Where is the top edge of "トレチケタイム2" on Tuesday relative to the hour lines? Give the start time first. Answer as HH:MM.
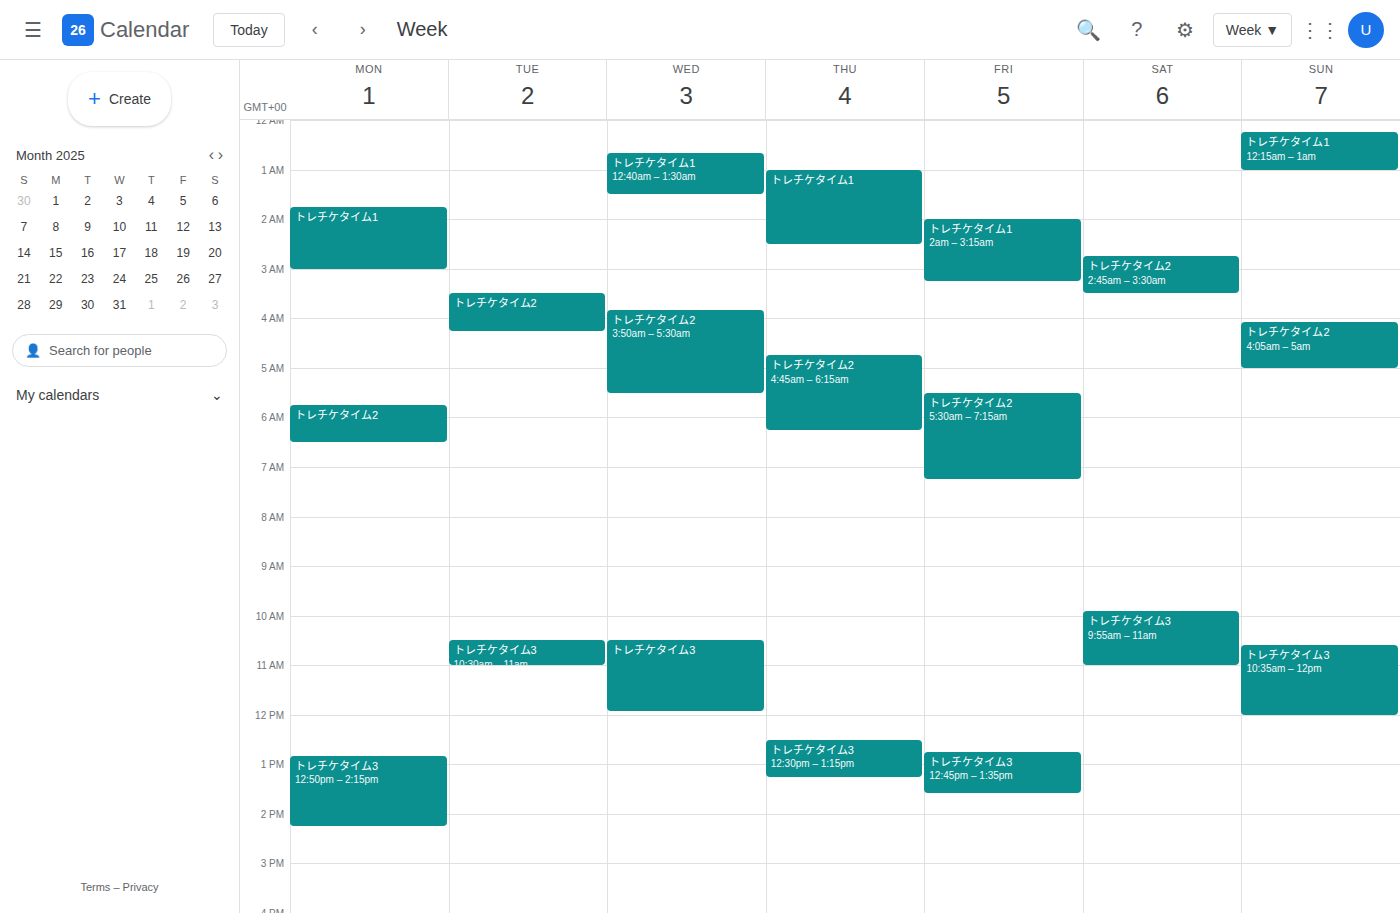
03:30 -- halfway between the 03:00 and 04:00 lines.